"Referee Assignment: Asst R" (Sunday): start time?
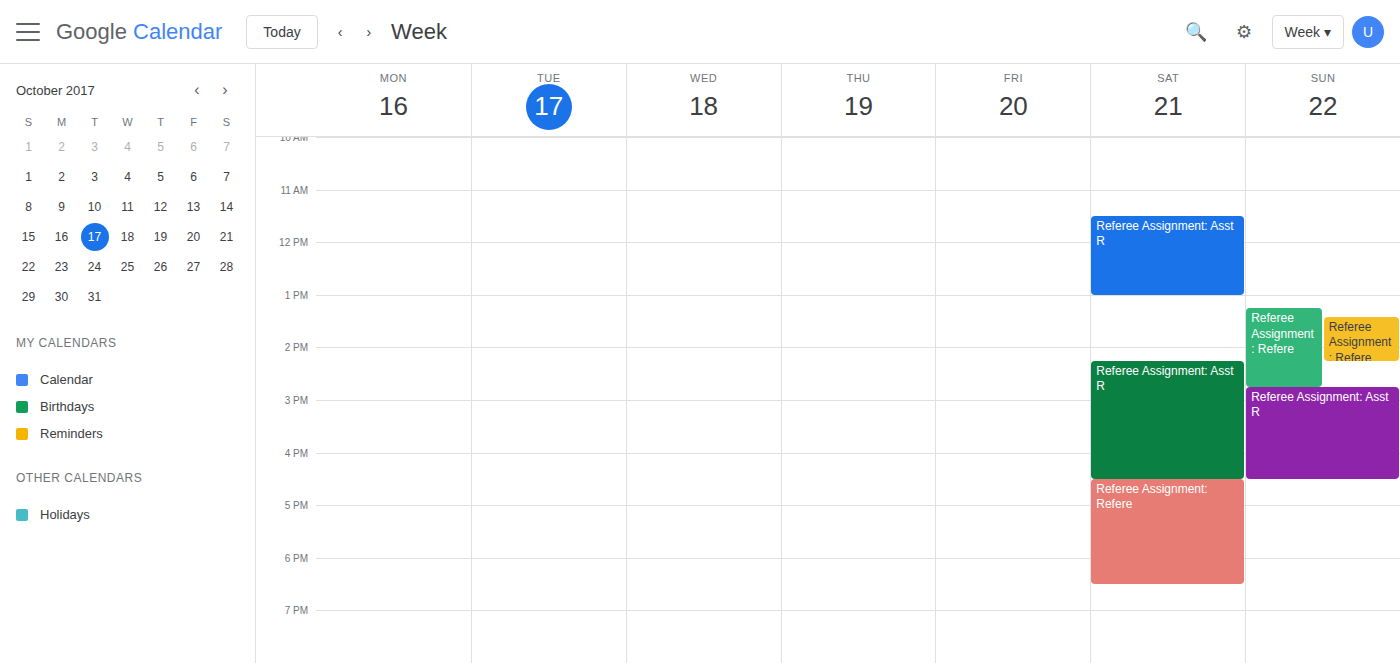
14:45